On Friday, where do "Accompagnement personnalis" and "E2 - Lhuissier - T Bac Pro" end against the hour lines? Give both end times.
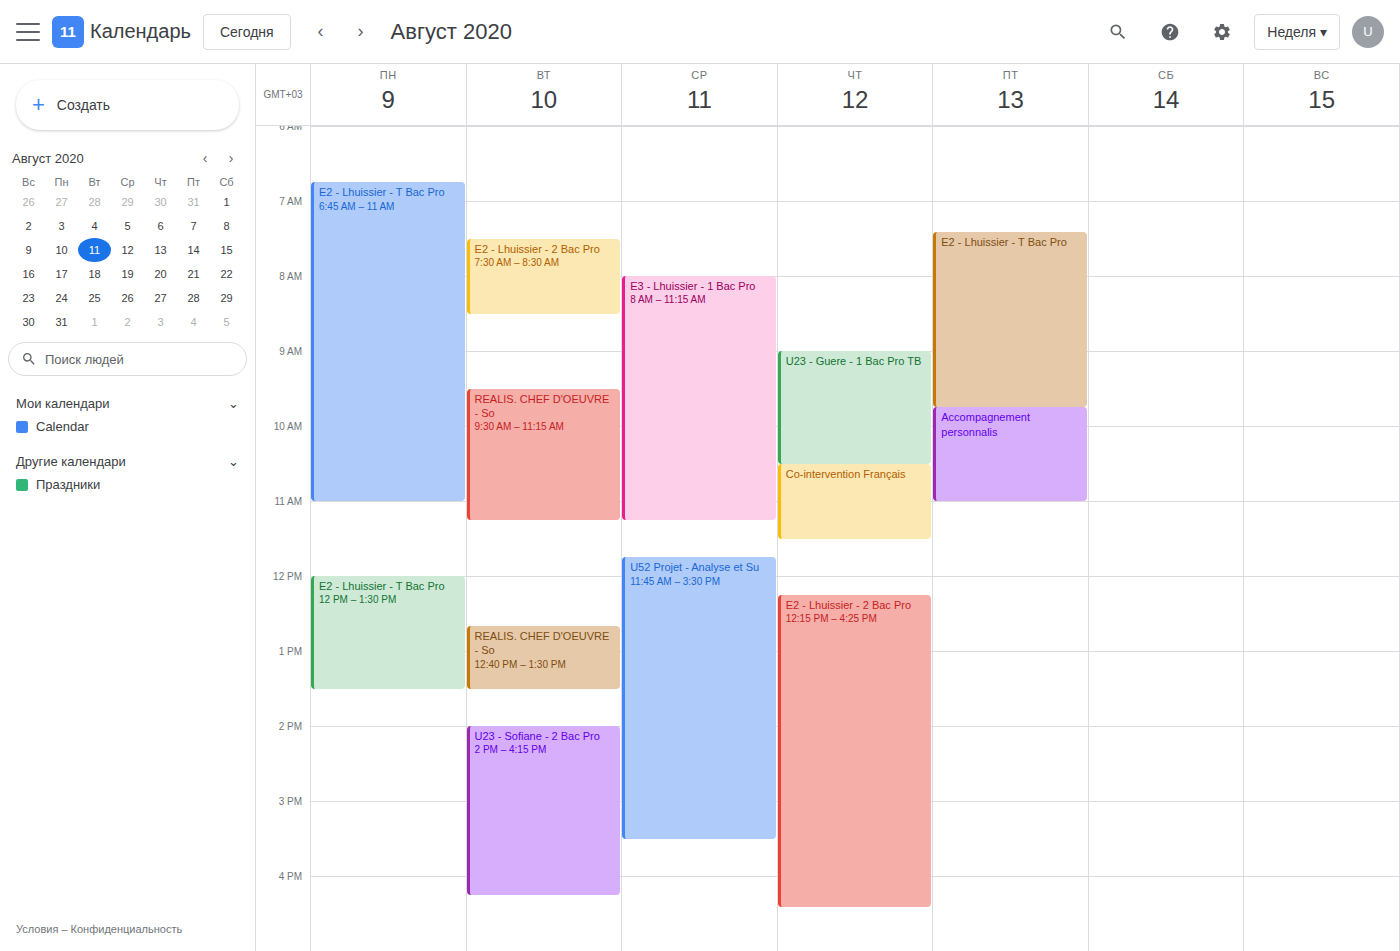
"Accompagnement personnalis": 11:00, exactly on the 11:00 line. "E2 - Lhuissier - T Bac Pro": 09:45, neither: three quarters of the way from the 09:00 line to the 10:00 line.